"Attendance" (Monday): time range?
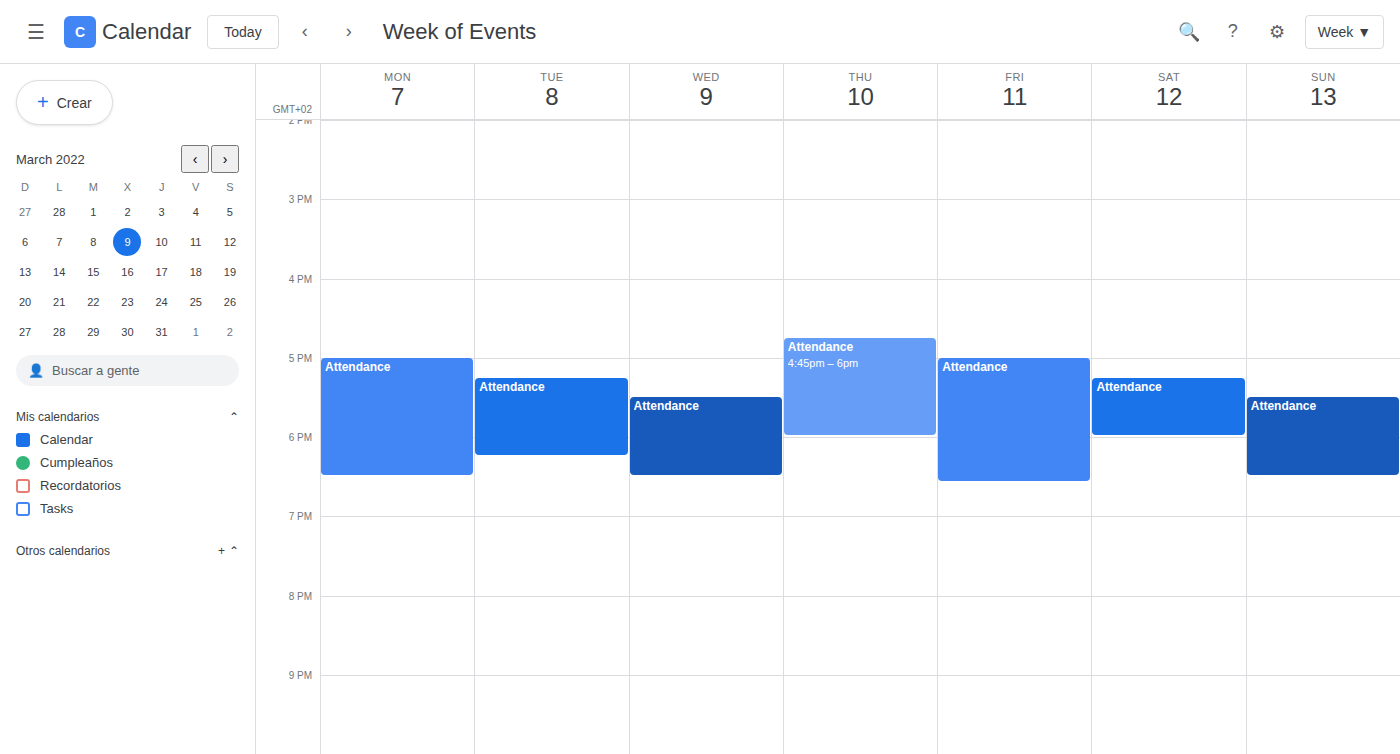
5:00 PM to 6:30 PM